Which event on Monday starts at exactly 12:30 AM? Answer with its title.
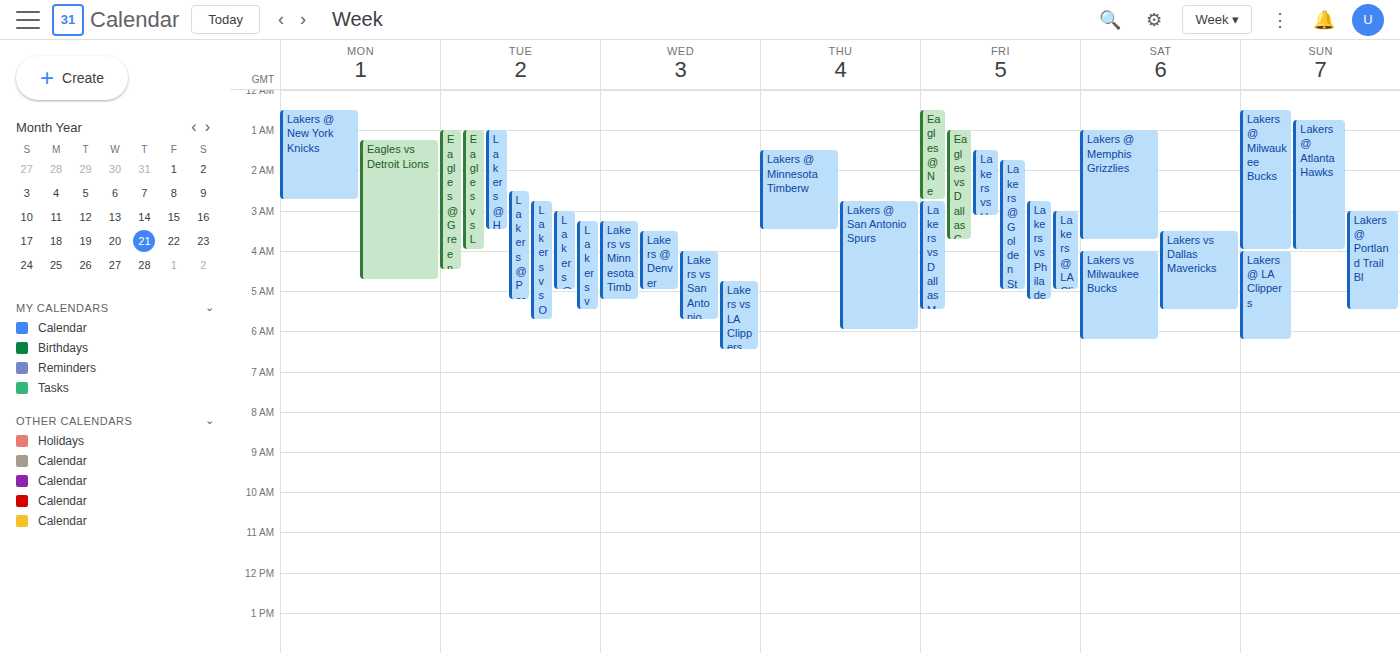
"Lakers @ New York Knicks"